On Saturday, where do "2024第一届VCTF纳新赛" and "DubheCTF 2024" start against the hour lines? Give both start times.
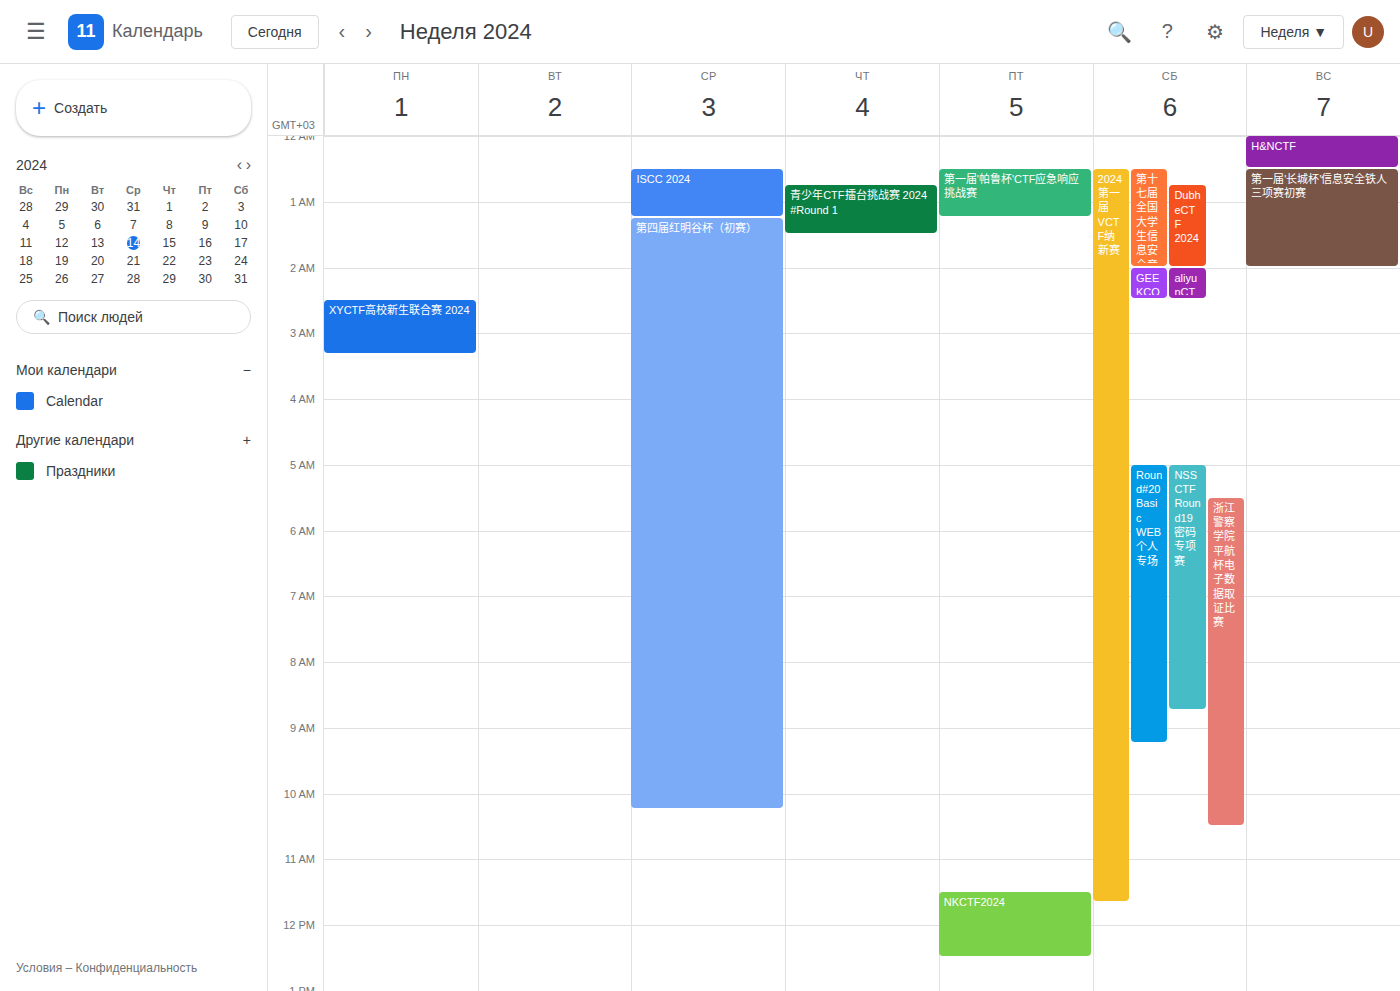
"2024第一届VCTF纳新赛": 12:30 AM, halfway between the 12 AM and 1 AM lines. "DubheCTF 2024": 12:45 AM, neither: three quarters of the way from the 12 AM line to the 1 AM line.